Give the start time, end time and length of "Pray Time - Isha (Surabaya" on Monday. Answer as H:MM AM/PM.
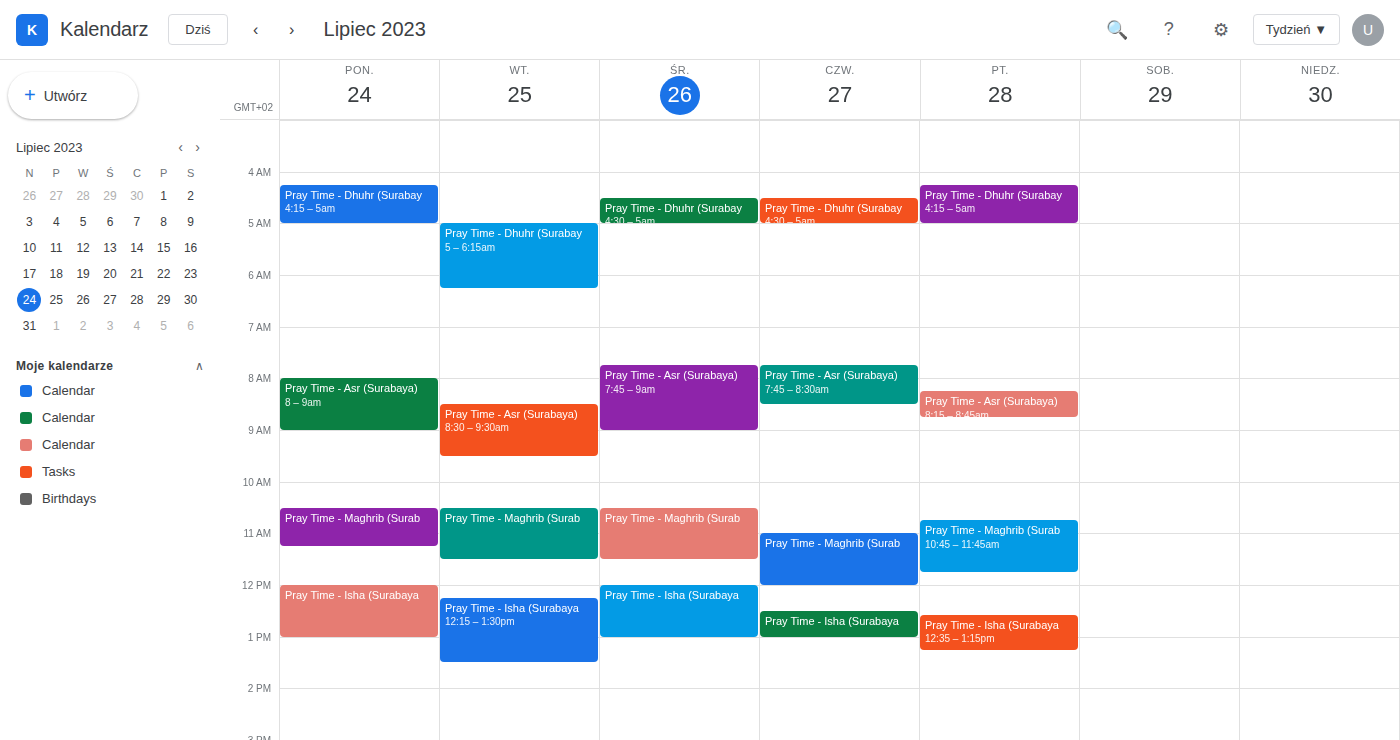
12:00 PM to 1:00 PM, 1 hour